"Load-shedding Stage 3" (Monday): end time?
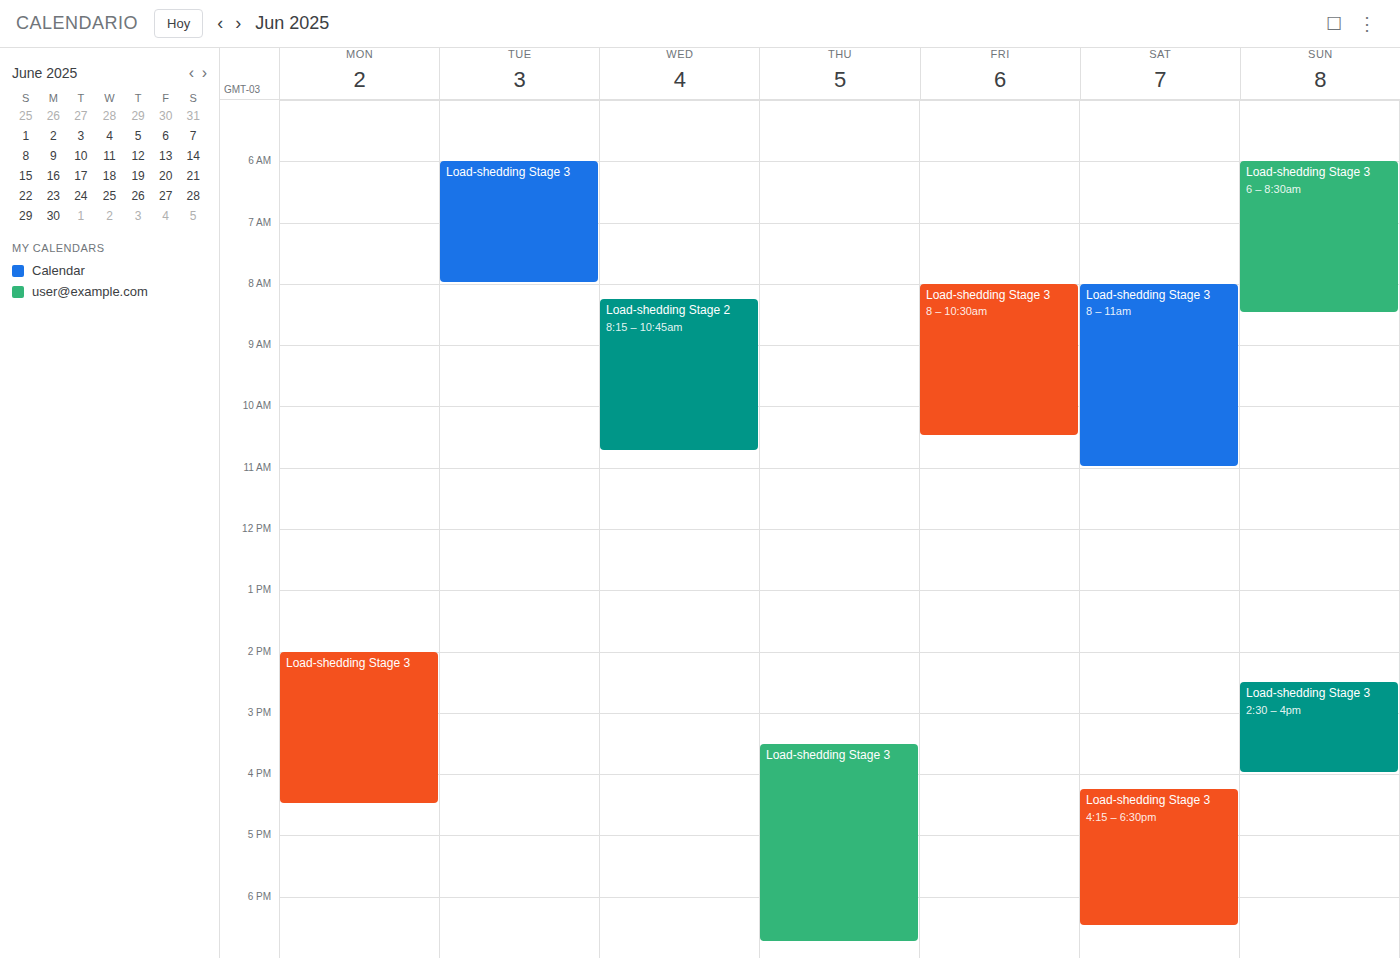
4:30 PM